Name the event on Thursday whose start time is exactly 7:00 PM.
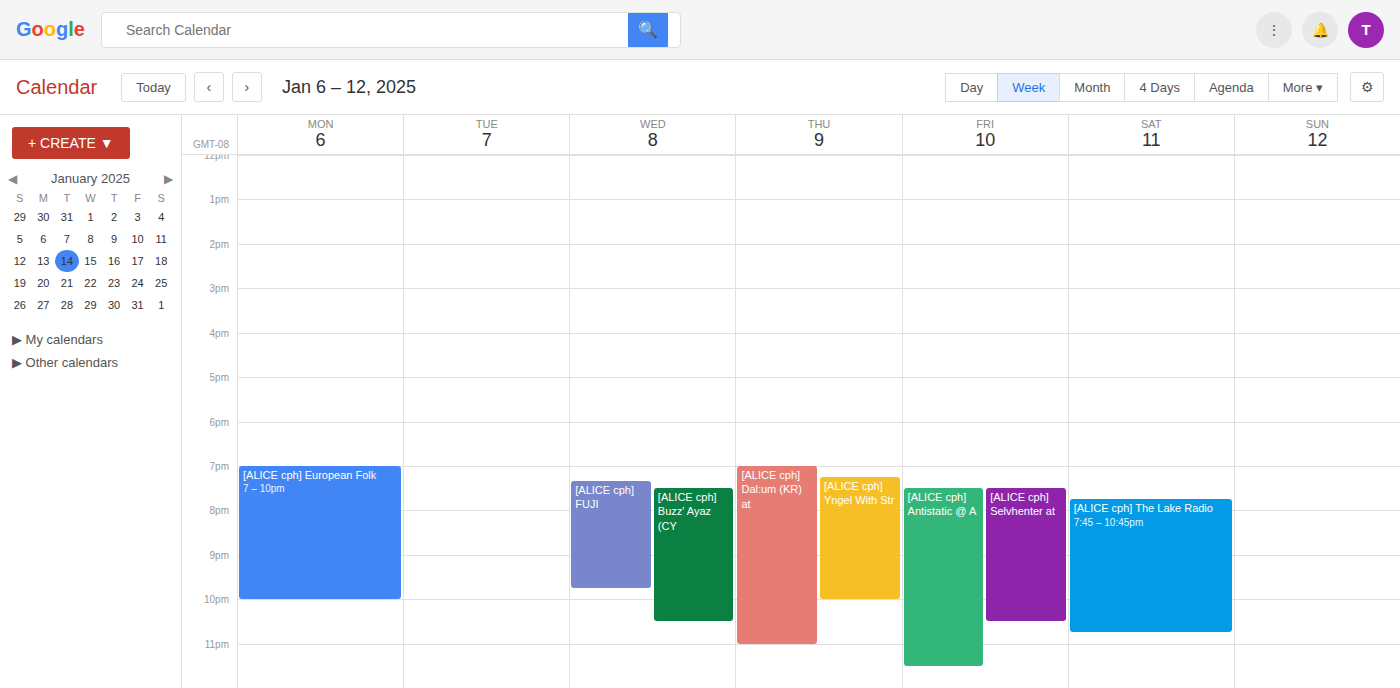
"[ALICE cph] Dal:um (KR) at"